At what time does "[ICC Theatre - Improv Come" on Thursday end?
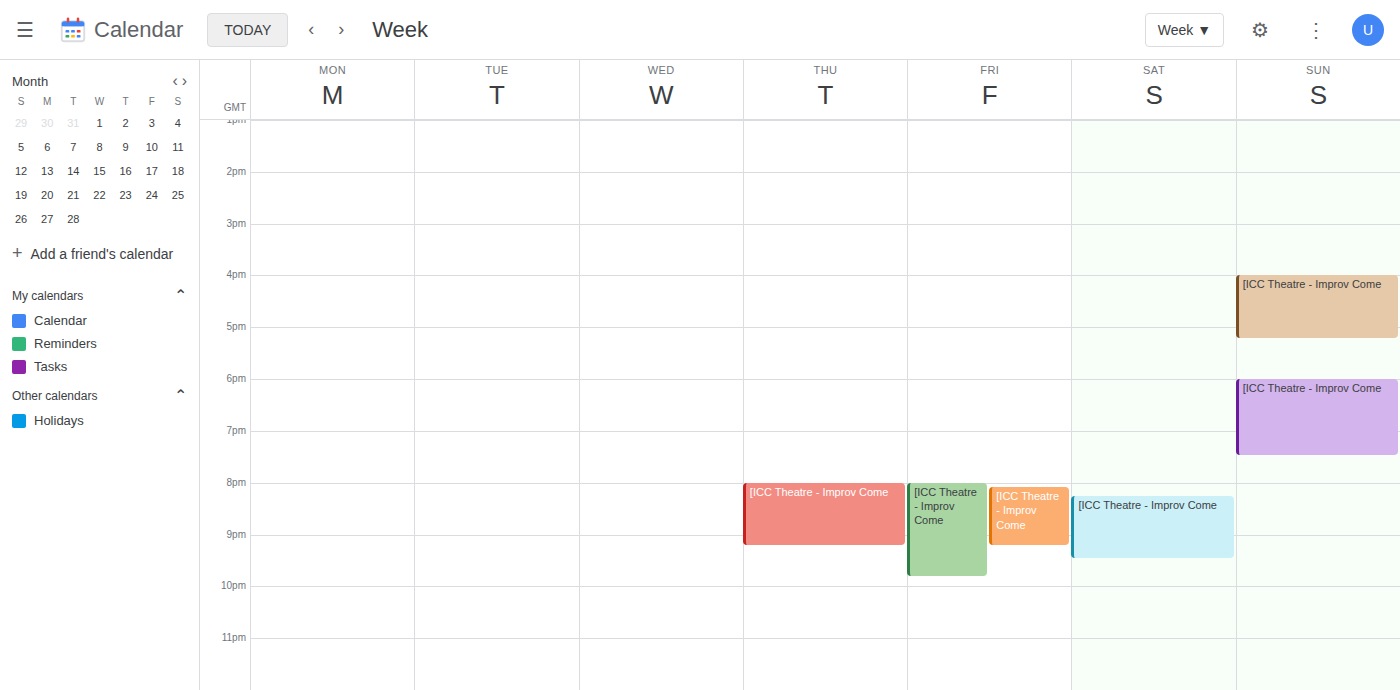
21:15